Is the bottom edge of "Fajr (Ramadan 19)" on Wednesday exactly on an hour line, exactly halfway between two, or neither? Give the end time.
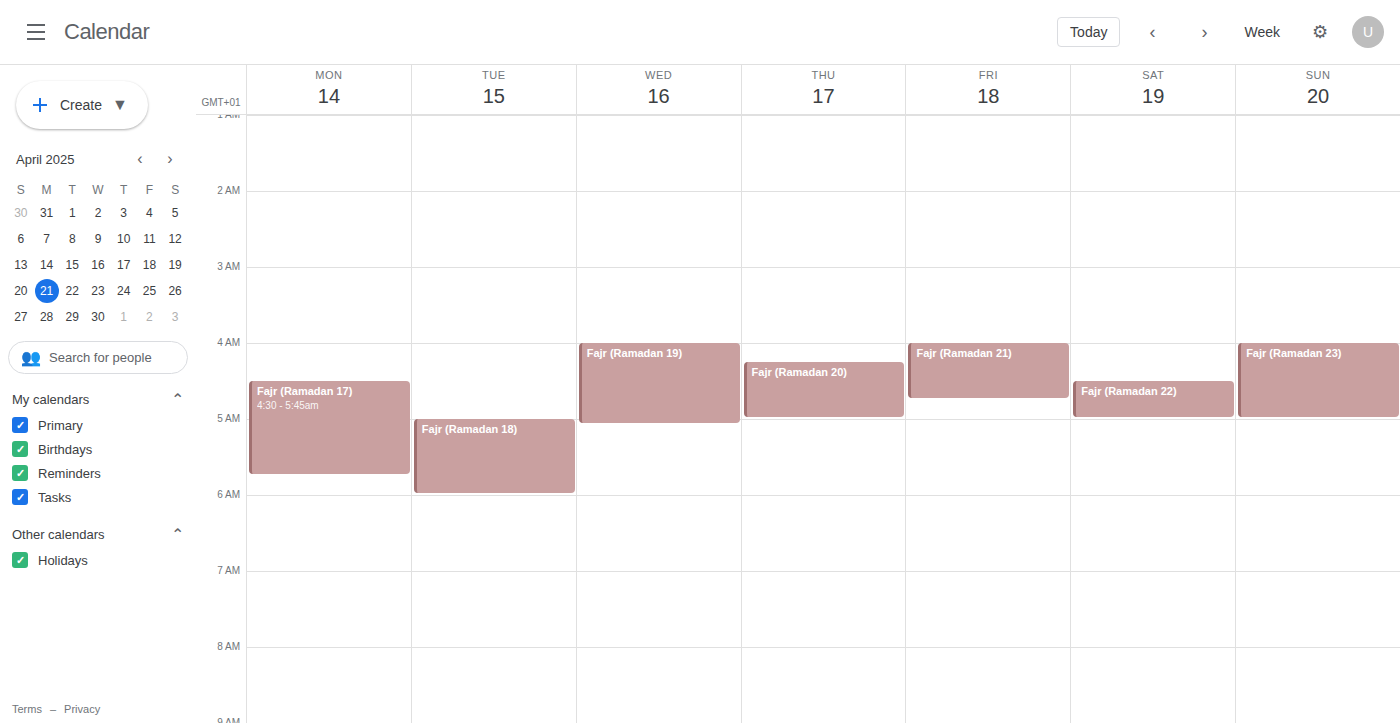
5:05 AM -- neither: 5 minutes below the 5 AM line and 55 minutes above the 6 AM line.